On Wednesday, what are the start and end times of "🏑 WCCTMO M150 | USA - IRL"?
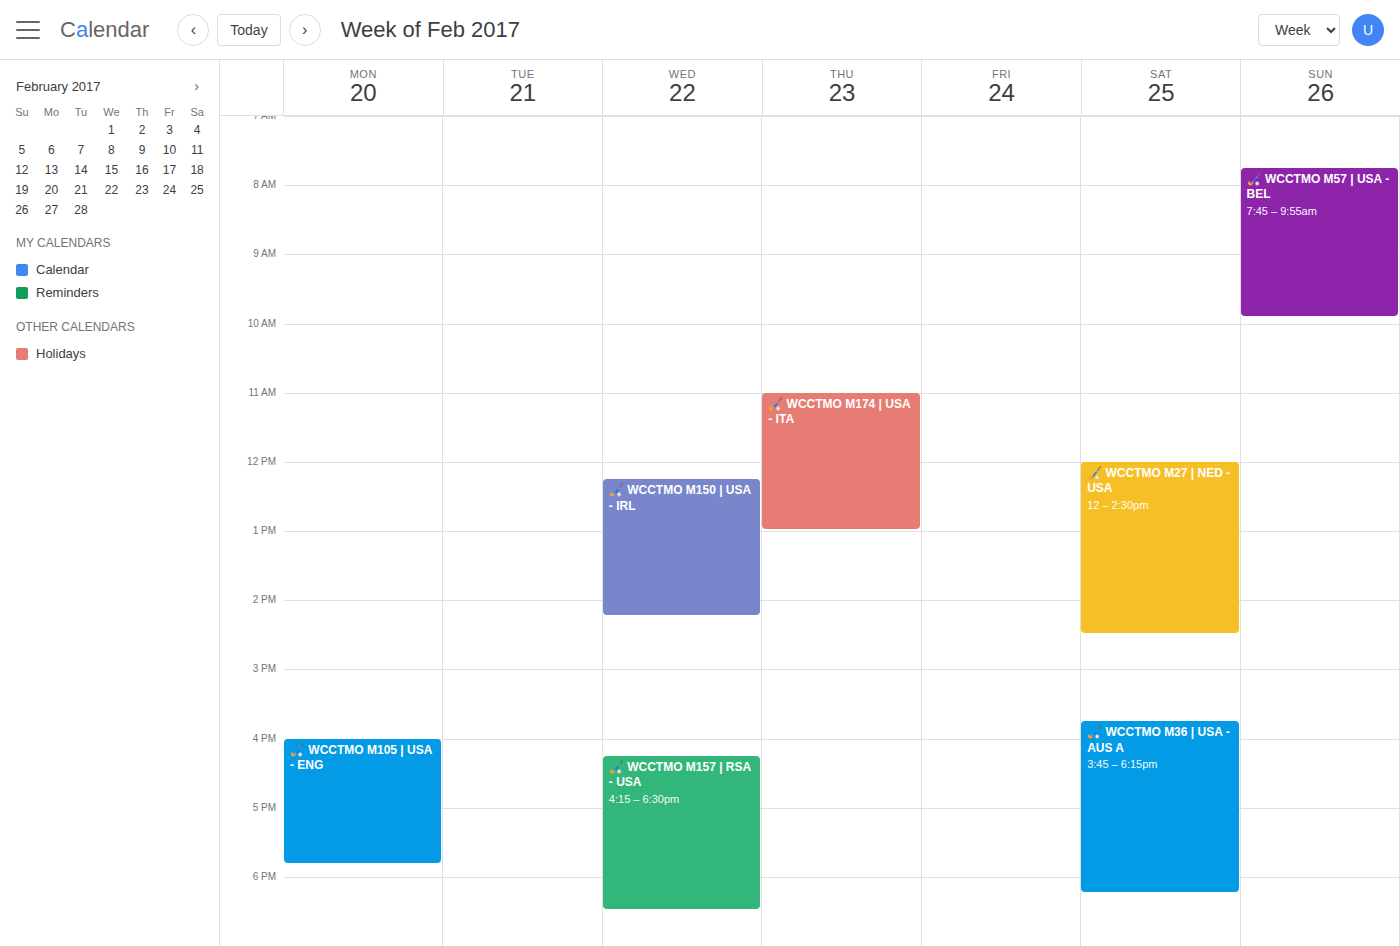
12:15 PM to 2:15 PM